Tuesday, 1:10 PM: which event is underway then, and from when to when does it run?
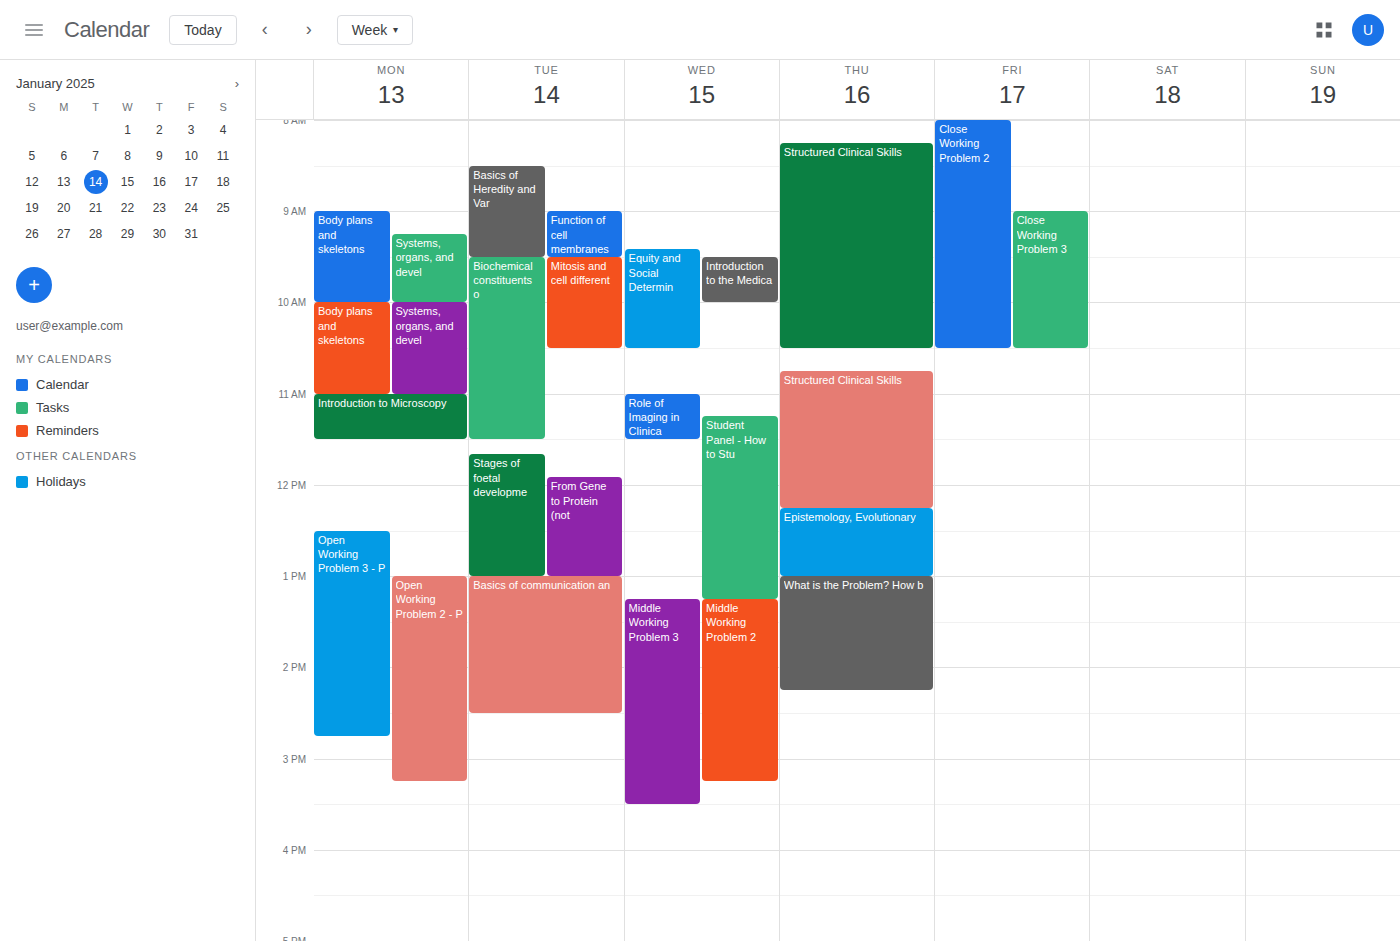
"Basics of communication an", 1:00 PM to 2:30 PM